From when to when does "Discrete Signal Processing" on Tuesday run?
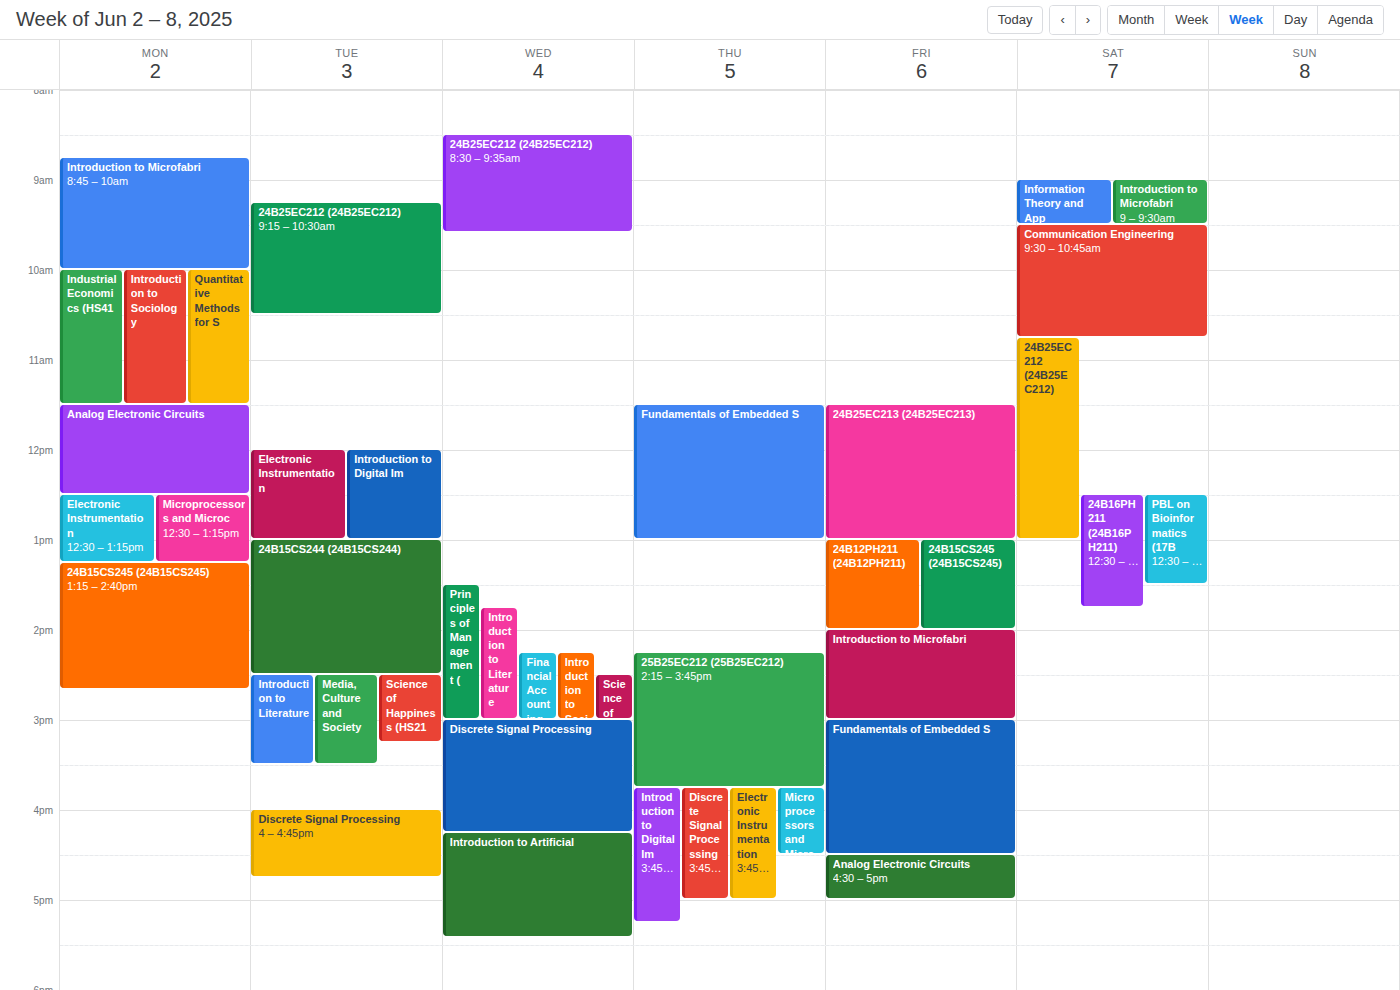
4:00 PM to 4:45 PM